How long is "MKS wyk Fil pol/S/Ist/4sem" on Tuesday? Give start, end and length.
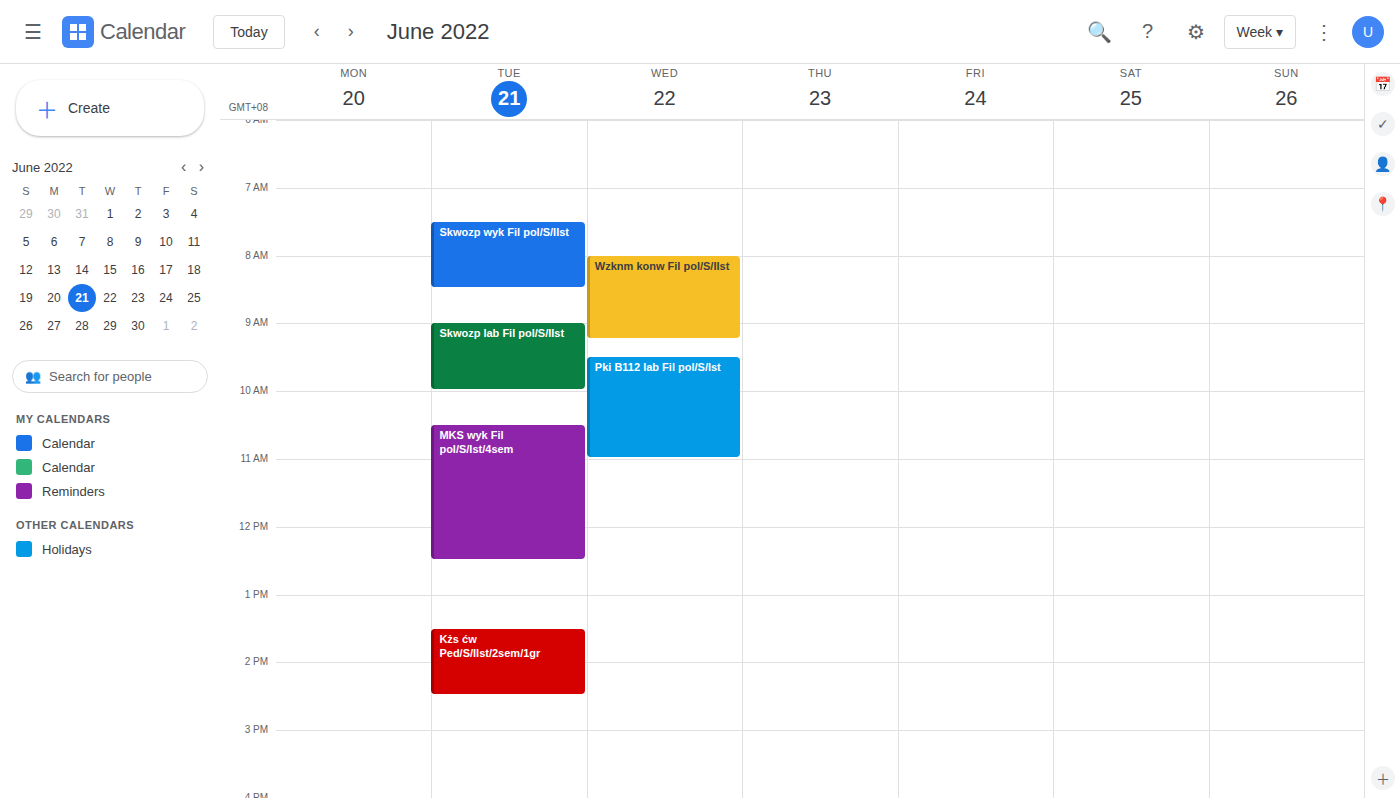
10:30 AM to 12:30 PM, 2 hours